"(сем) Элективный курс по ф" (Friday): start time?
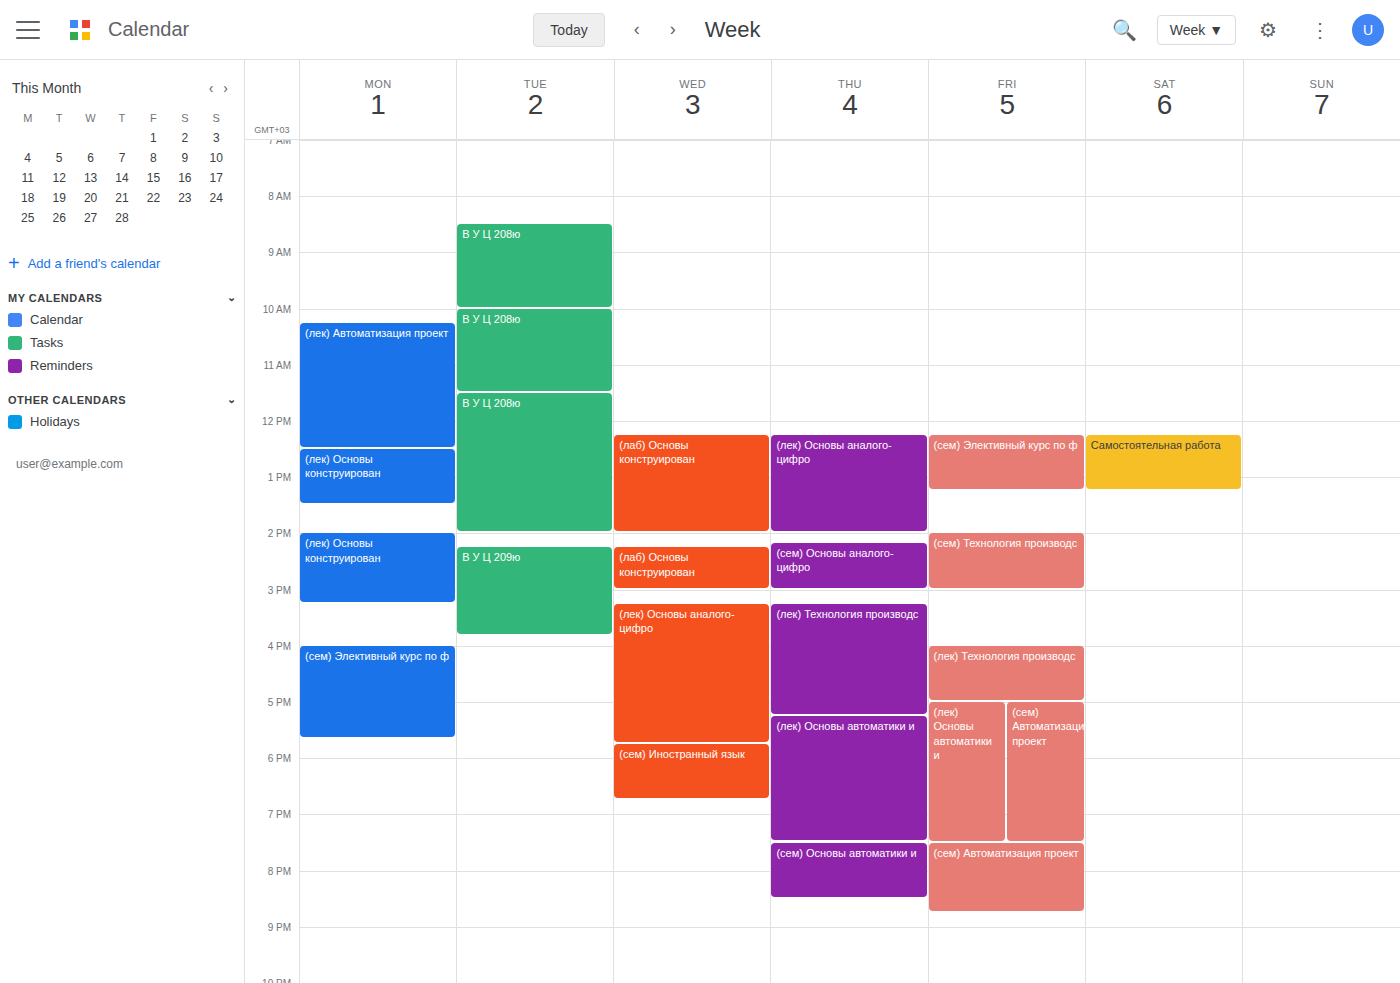
12:15 PM